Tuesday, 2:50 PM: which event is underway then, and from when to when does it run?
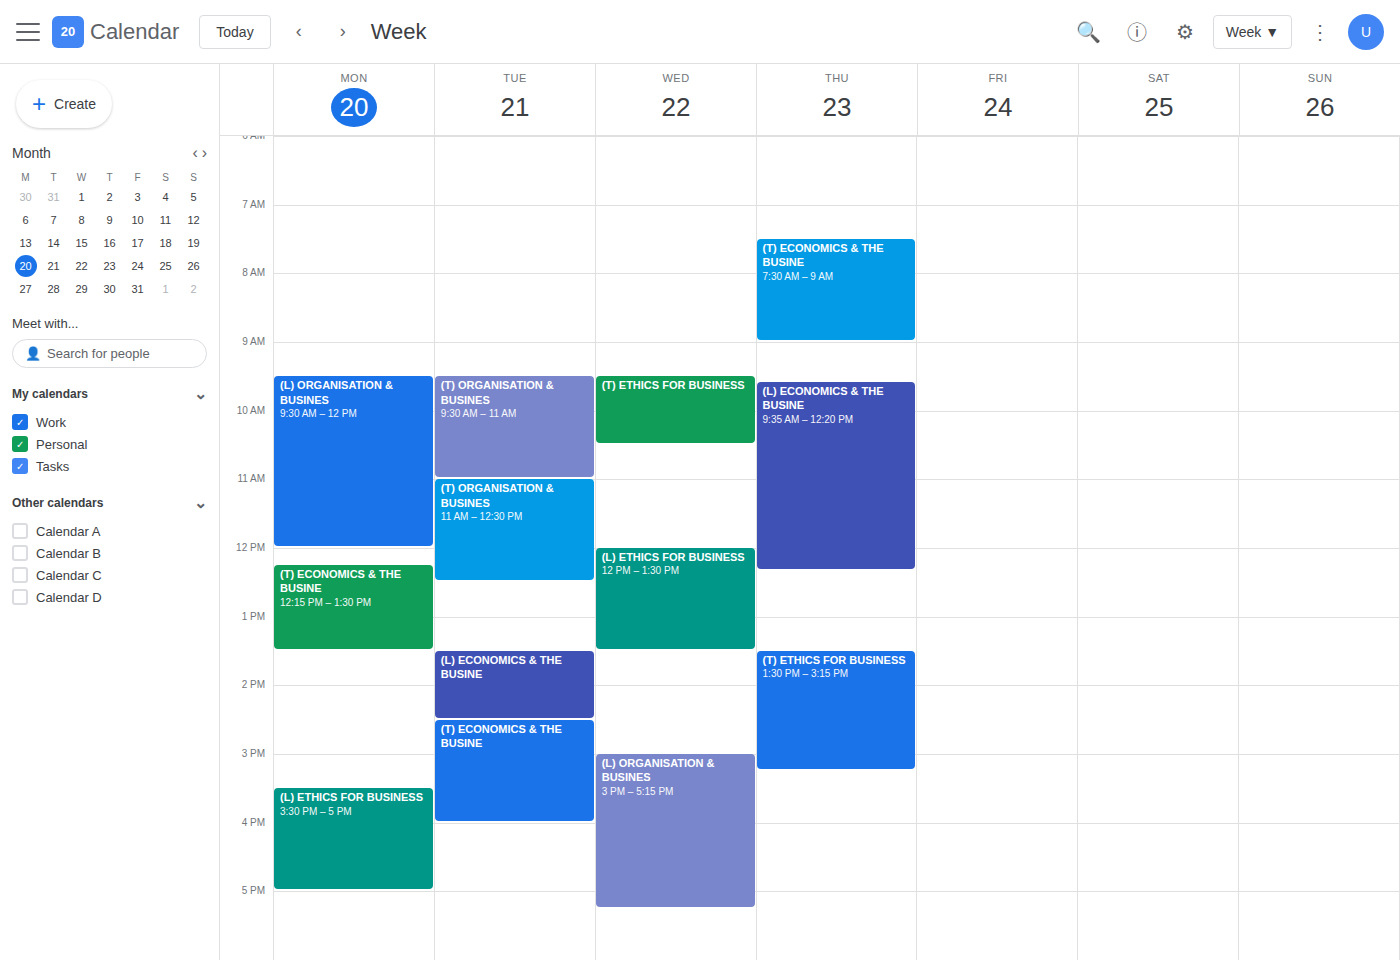
"(T) ECONOMICS & THE BUSINE", 2:30 PM to 4:00 PM